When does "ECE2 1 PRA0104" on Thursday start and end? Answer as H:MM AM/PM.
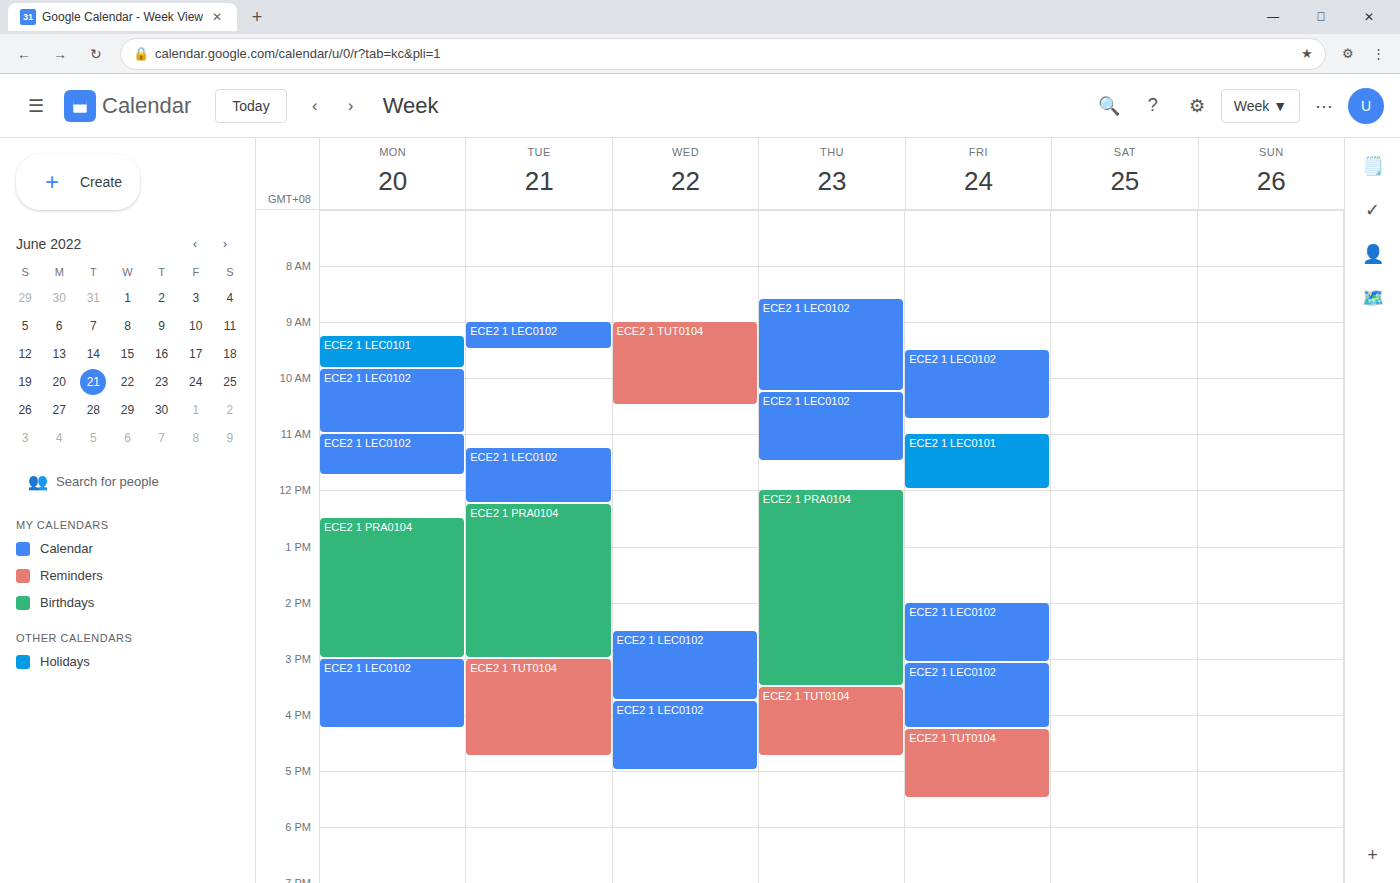
12:00 PM to 3:30 PM